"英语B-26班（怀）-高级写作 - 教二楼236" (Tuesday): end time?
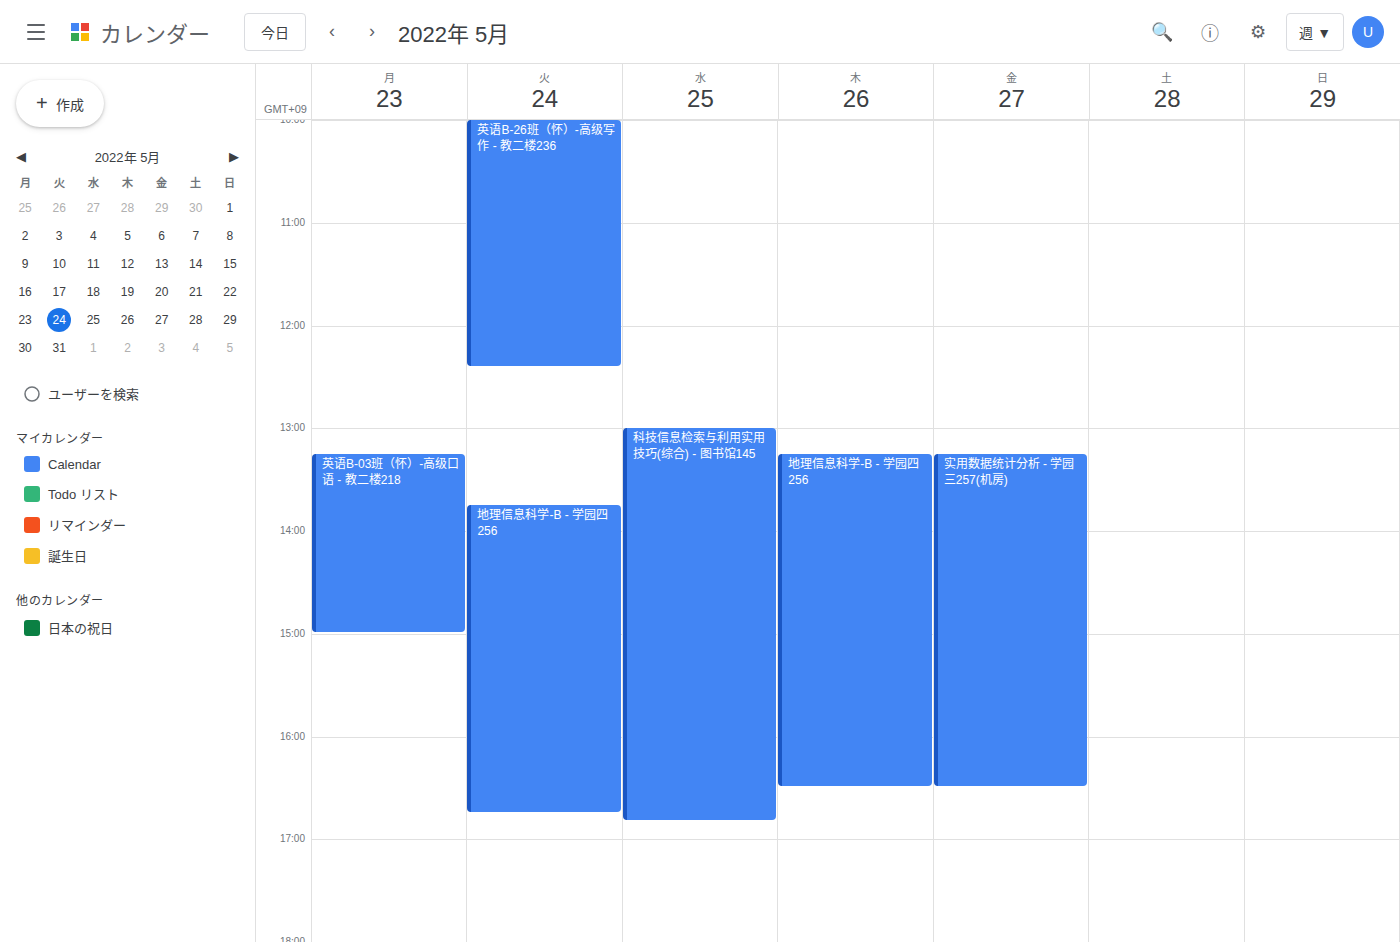
12:25 PM